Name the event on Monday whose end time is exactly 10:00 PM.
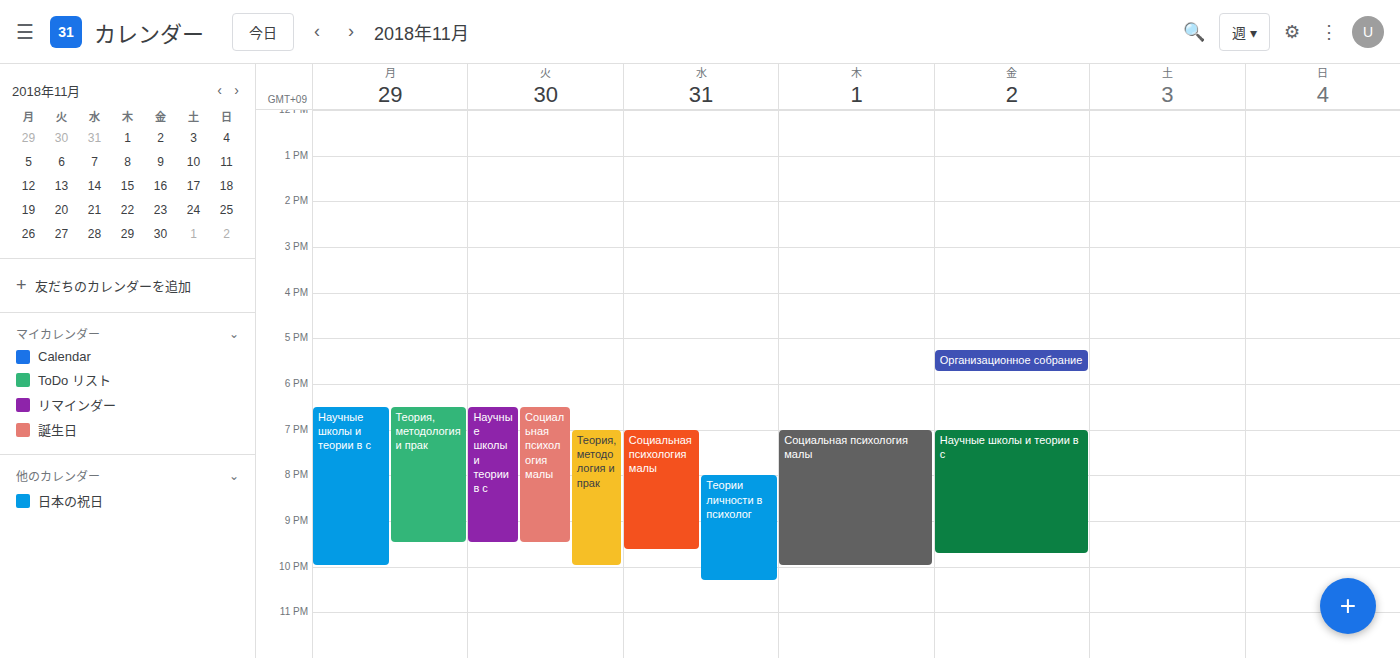
"Научные школы и теории в с"